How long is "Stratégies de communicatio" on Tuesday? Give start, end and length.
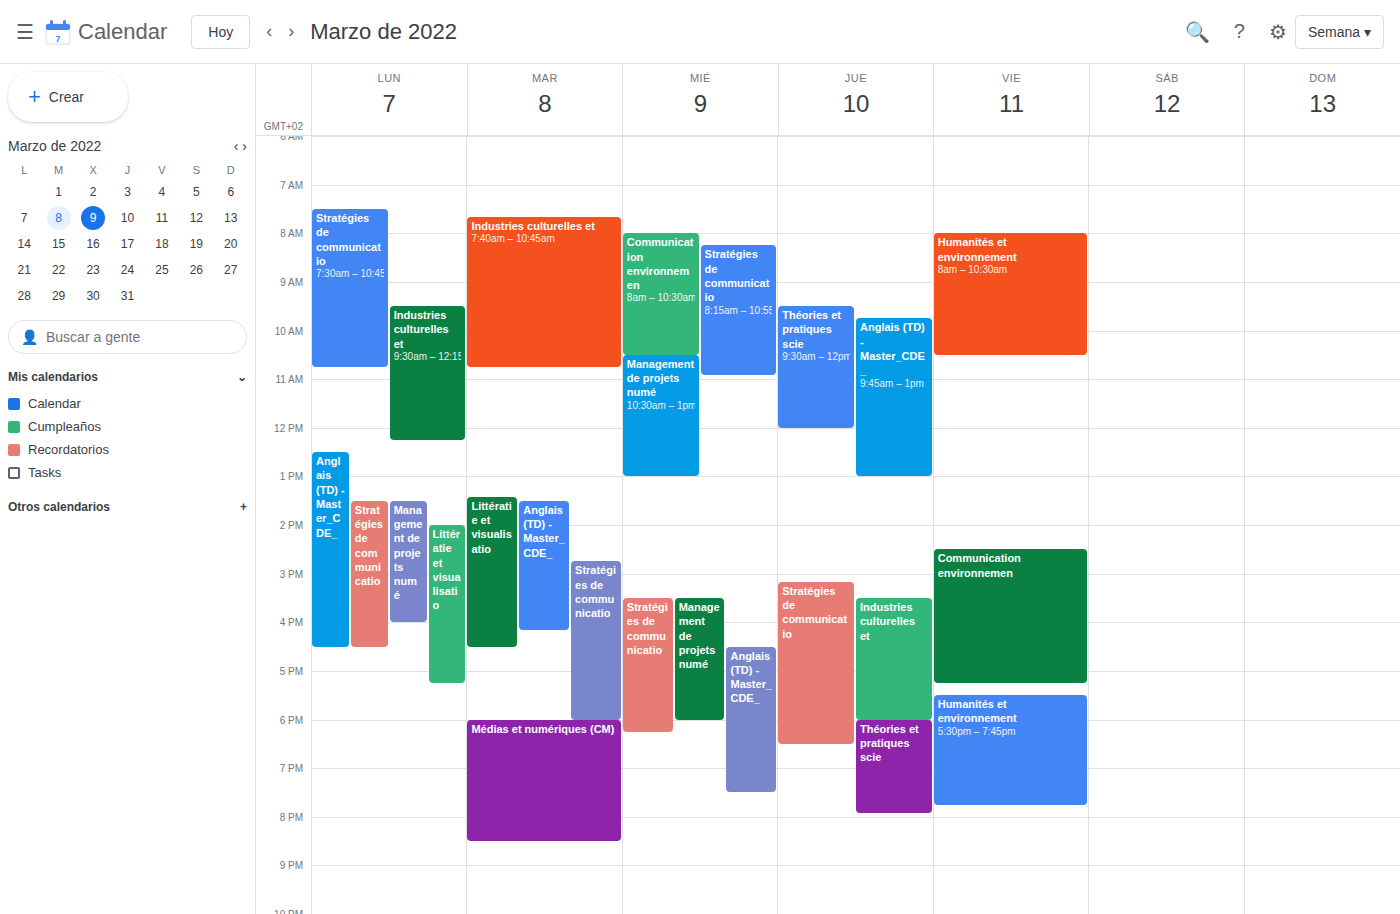
2:45 PM to 6:00 PM, 3 hours 15 minutes